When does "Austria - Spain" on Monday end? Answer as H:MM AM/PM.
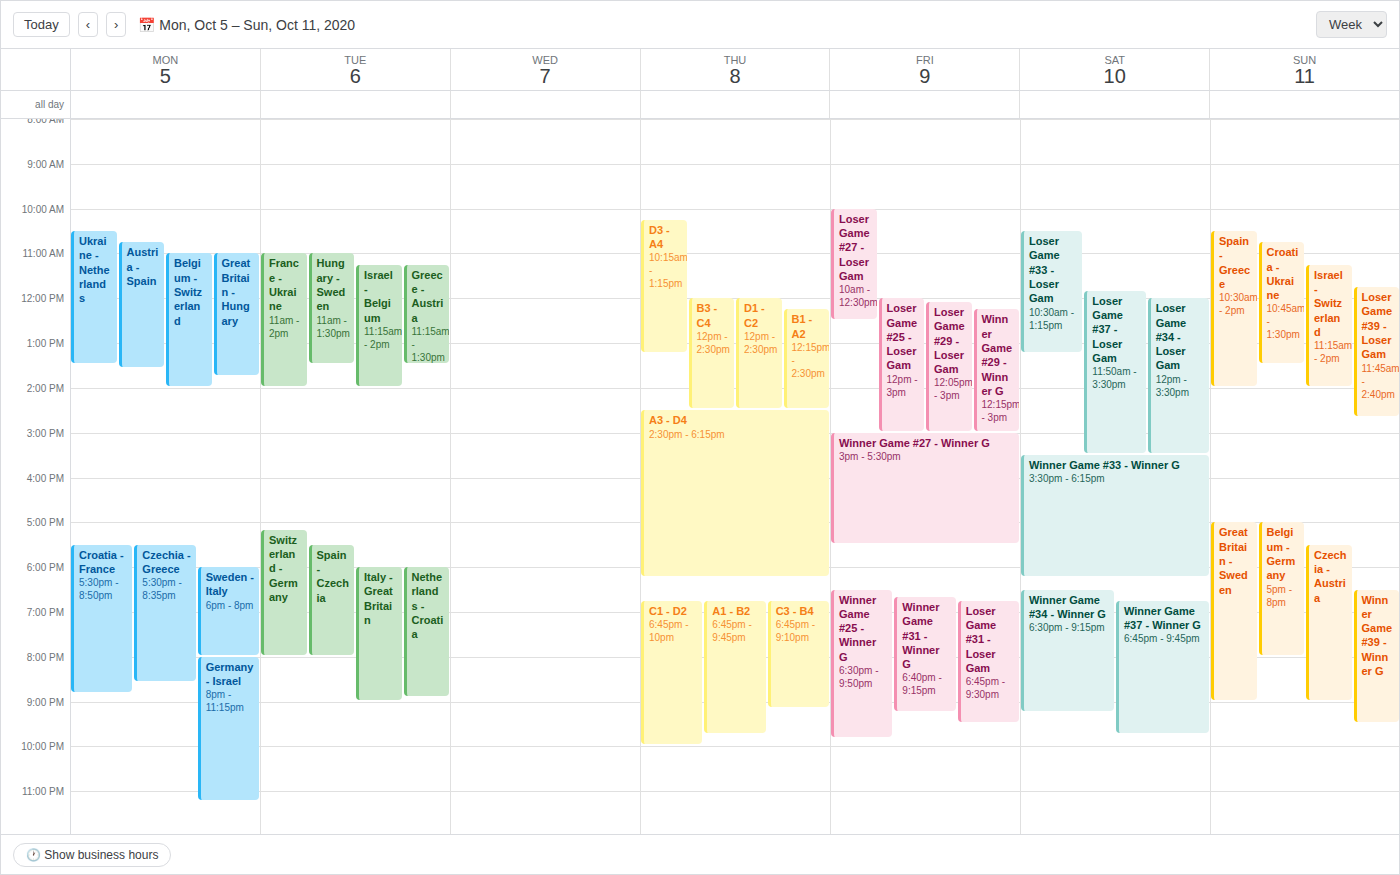
1:35 PM